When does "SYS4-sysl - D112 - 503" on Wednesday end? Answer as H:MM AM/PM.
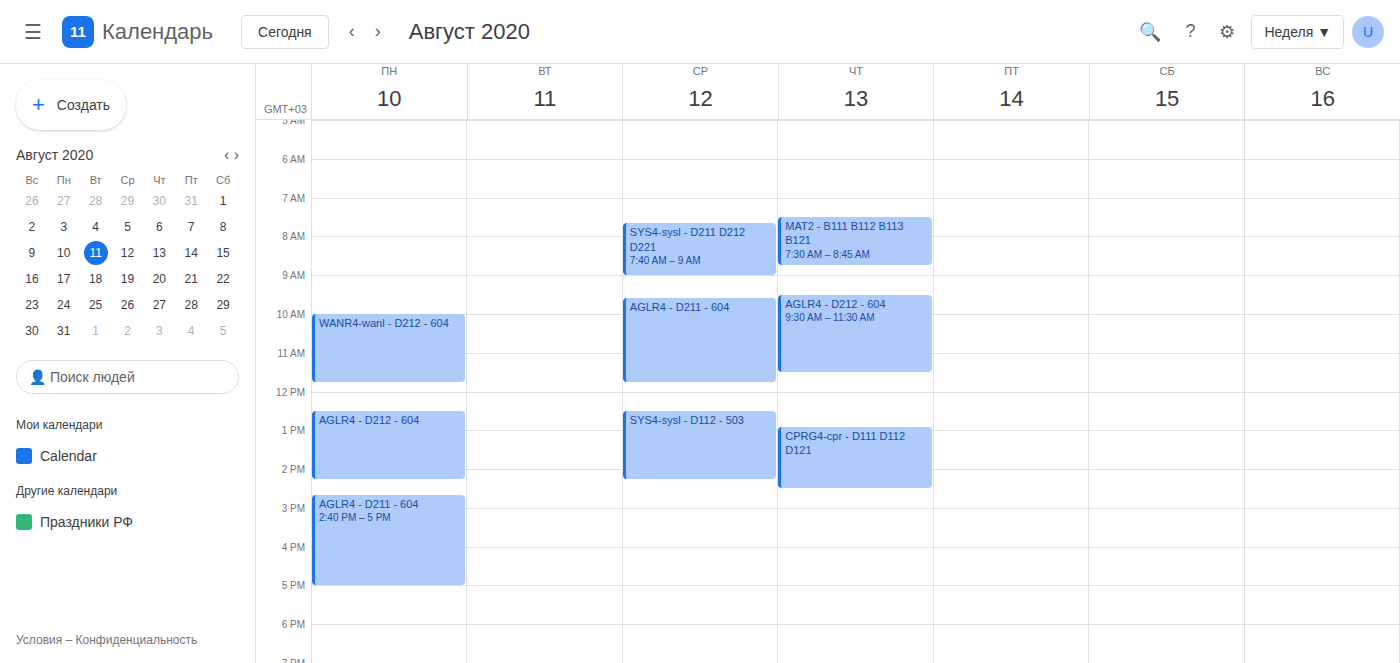
2:15 PM